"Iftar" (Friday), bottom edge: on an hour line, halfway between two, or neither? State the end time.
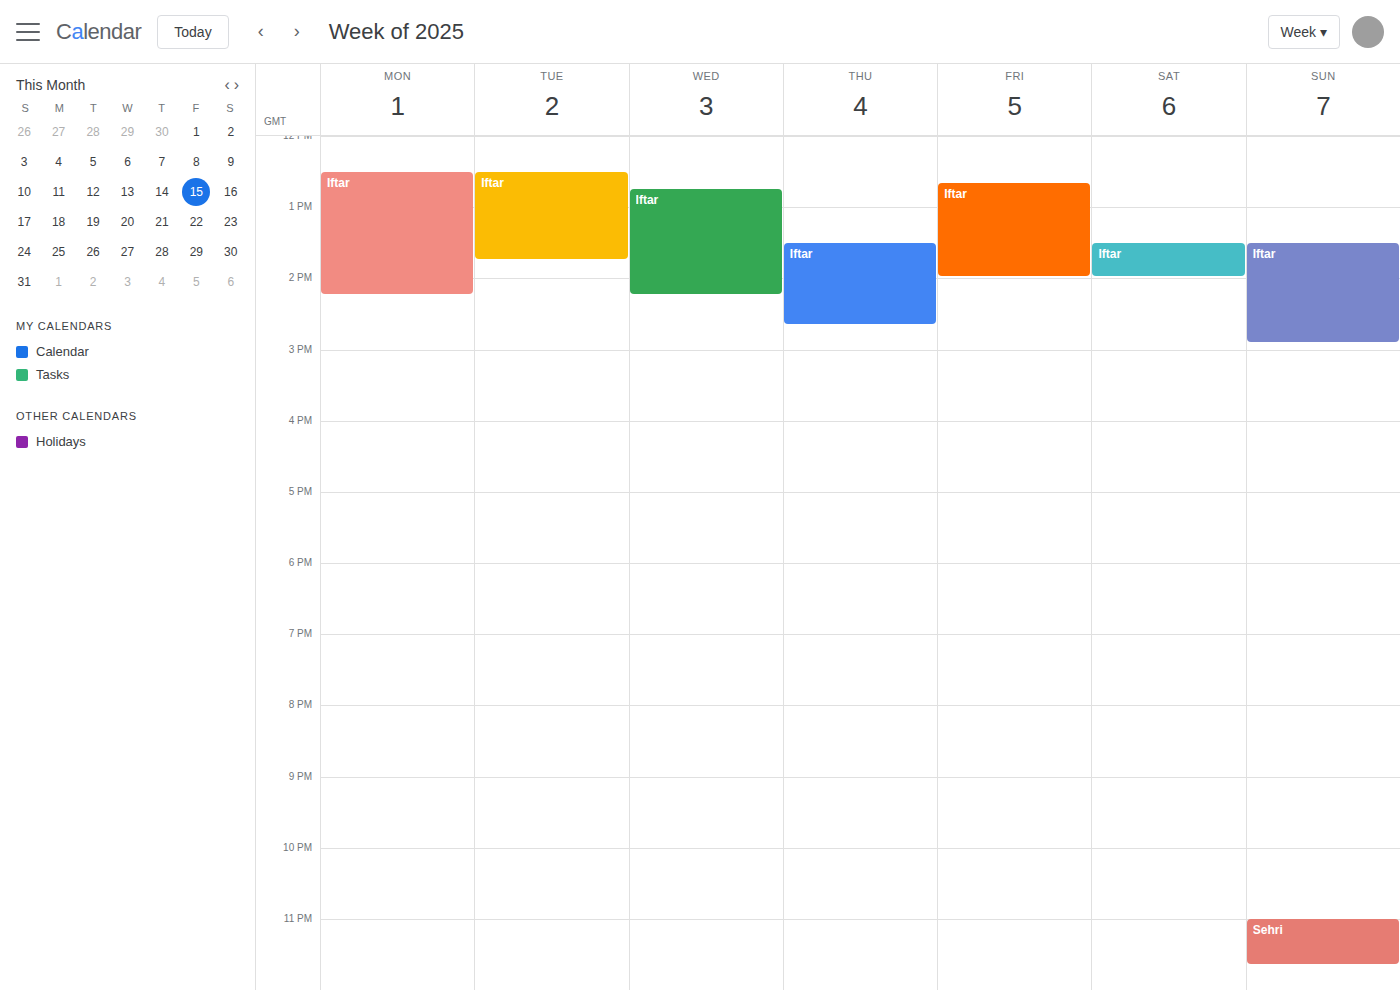
2:00 PM -- exactly on the 2 PM line.